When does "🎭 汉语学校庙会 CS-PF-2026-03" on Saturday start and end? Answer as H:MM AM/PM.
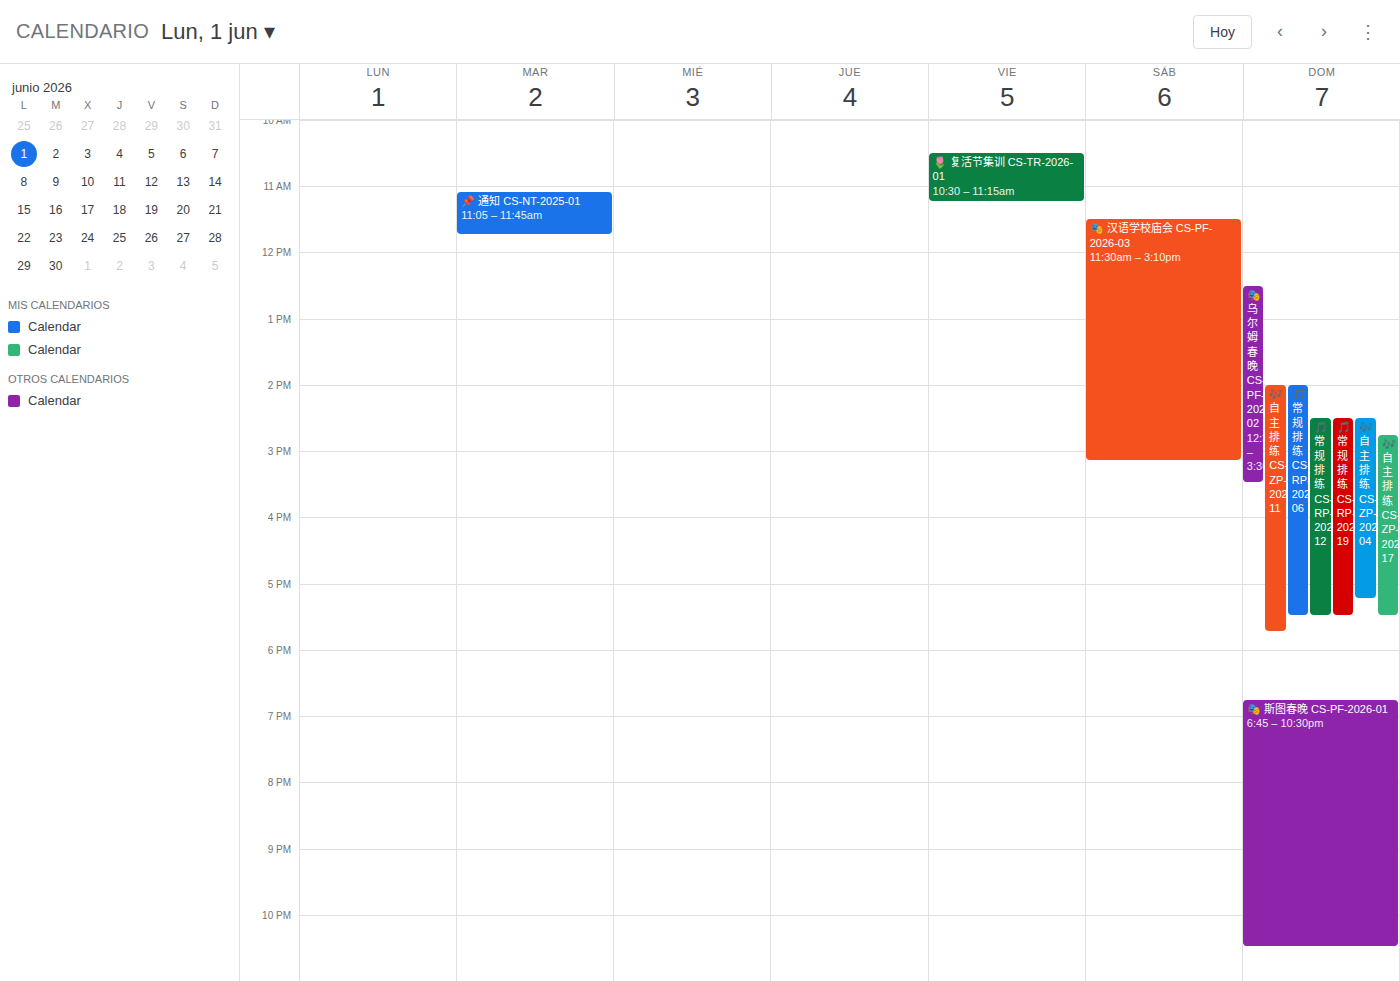
11:30 AM to 3:10 PM